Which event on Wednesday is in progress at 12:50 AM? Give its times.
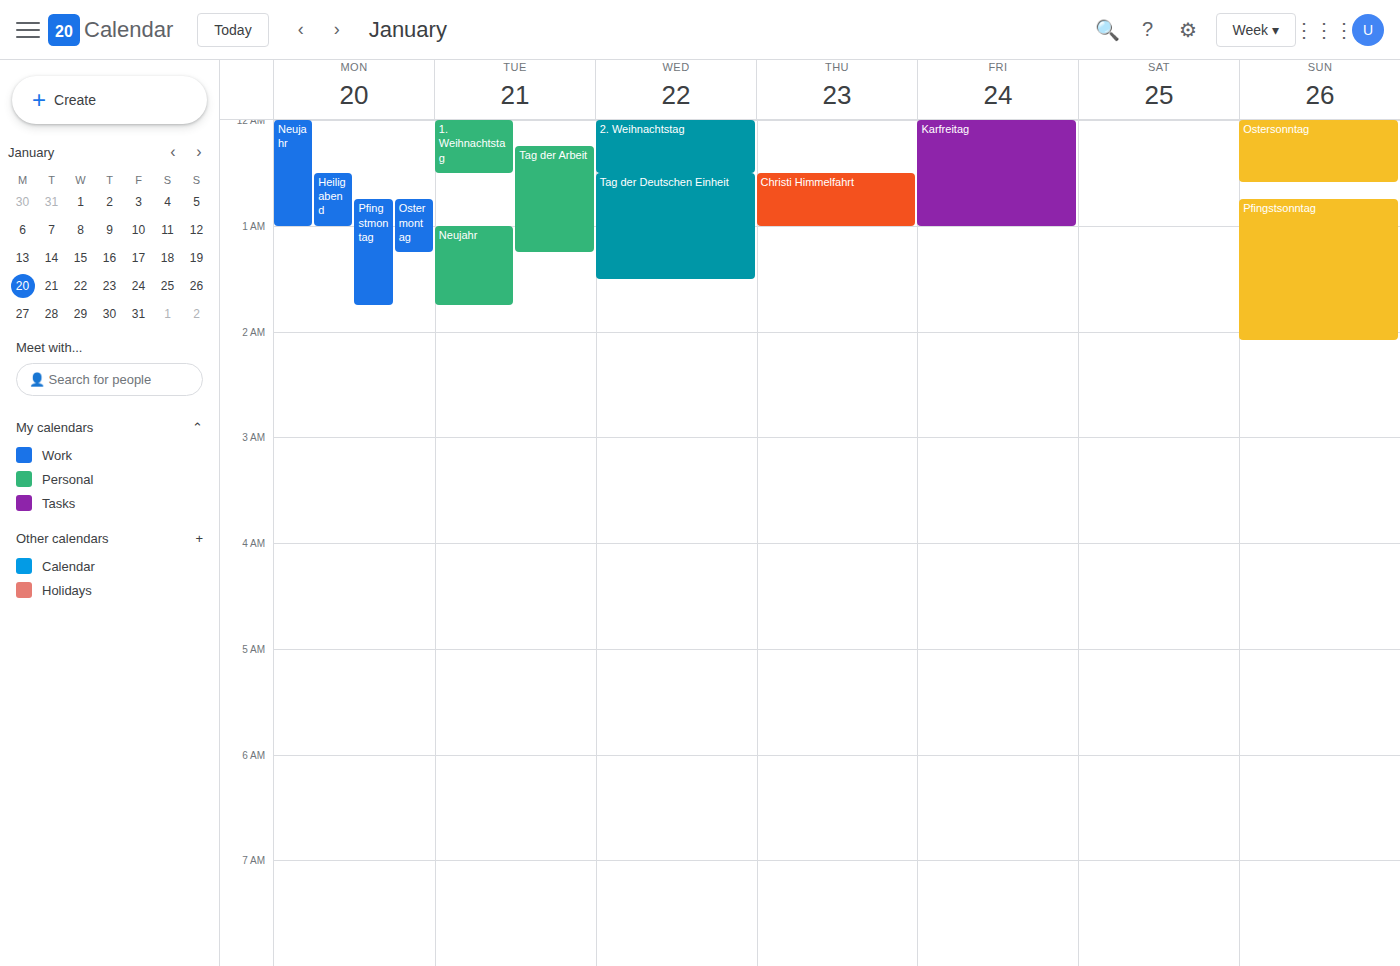
"Tag der Deutschen Einheit", 12:30 AM to 1:30 AM